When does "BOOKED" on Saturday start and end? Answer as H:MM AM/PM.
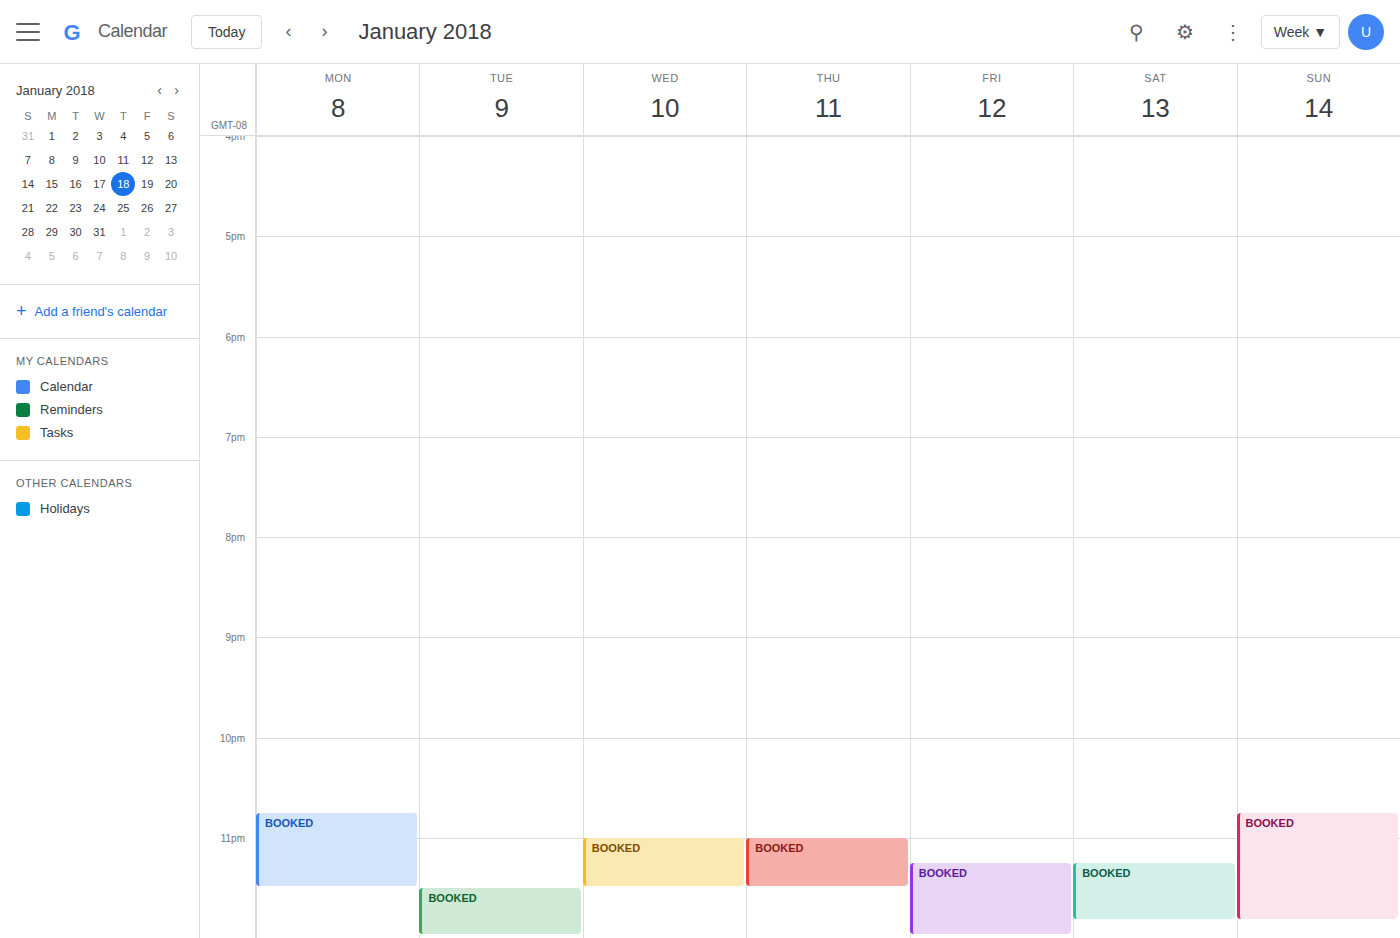
11:15 PM to 11:50 PM